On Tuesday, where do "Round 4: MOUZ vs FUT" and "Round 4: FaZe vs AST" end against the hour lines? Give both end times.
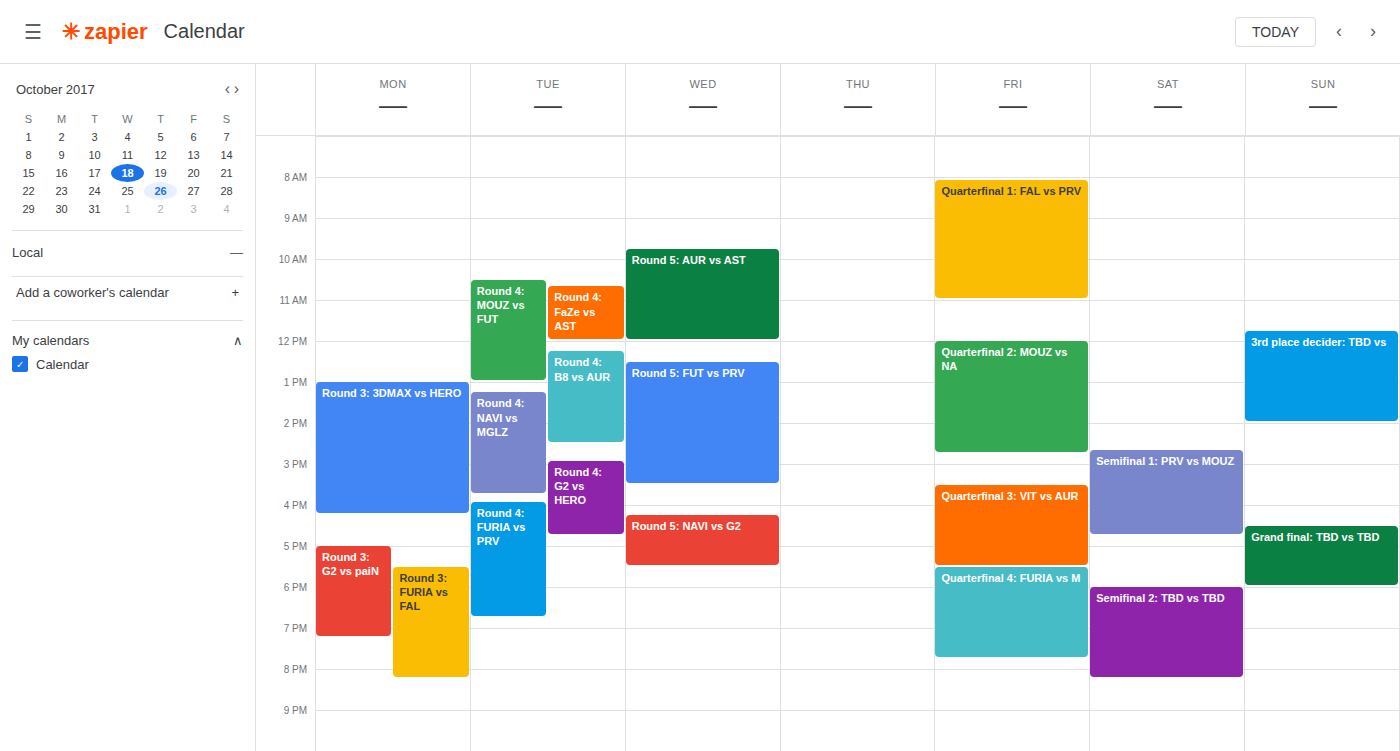
"Round 4: MOUZ vs FUT": 1:00 PM, exactly on the 1 PM line. "Round 4: FaZe vs AST": 12:00 PM, exactly on the 12 PM line.